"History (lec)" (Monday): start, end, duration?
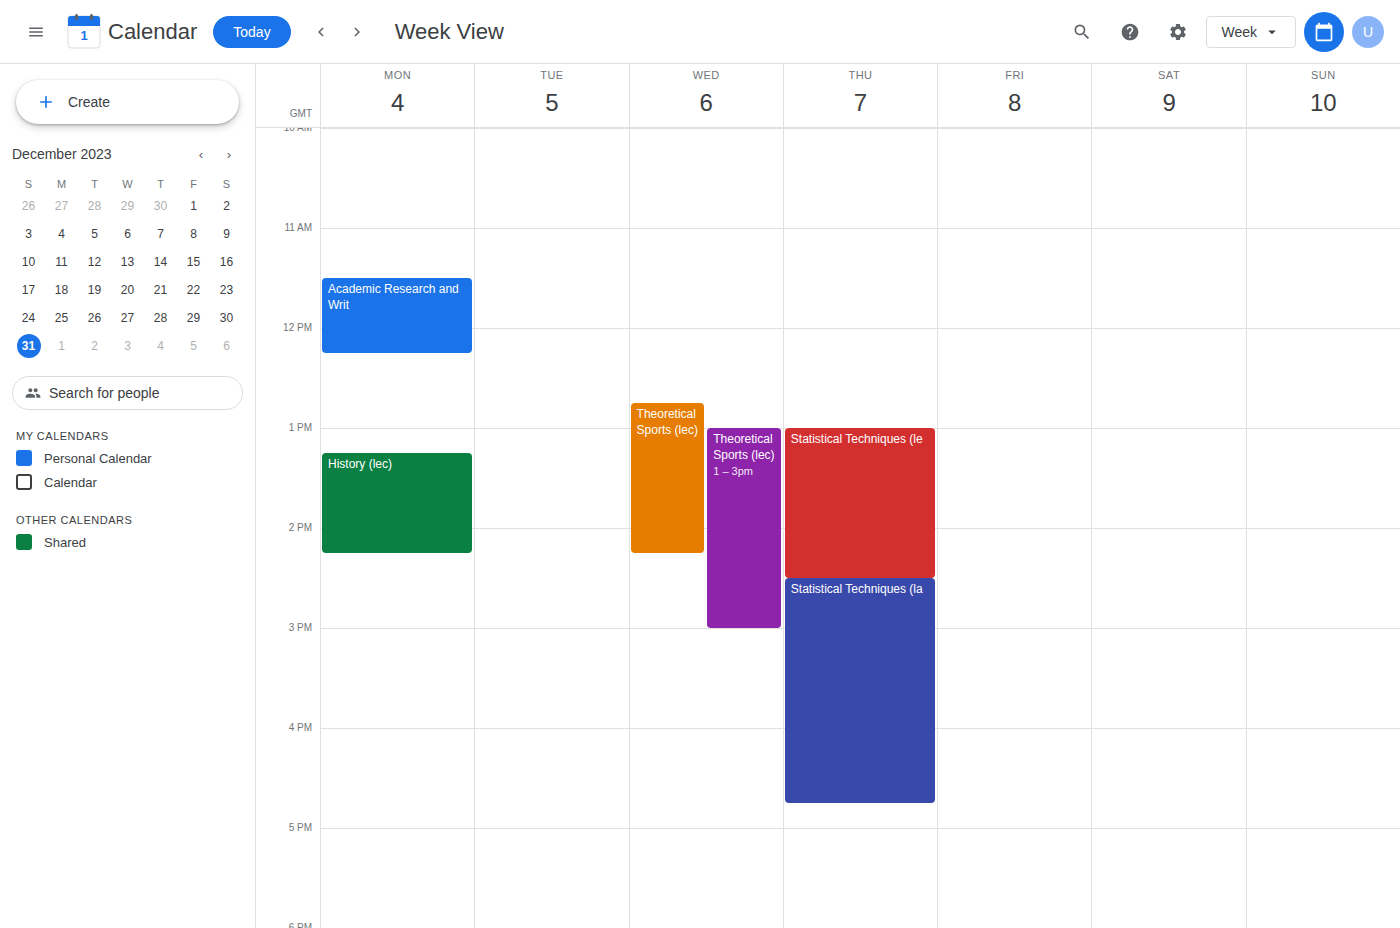
1:15 PM to 2:15 PM, 1 hour